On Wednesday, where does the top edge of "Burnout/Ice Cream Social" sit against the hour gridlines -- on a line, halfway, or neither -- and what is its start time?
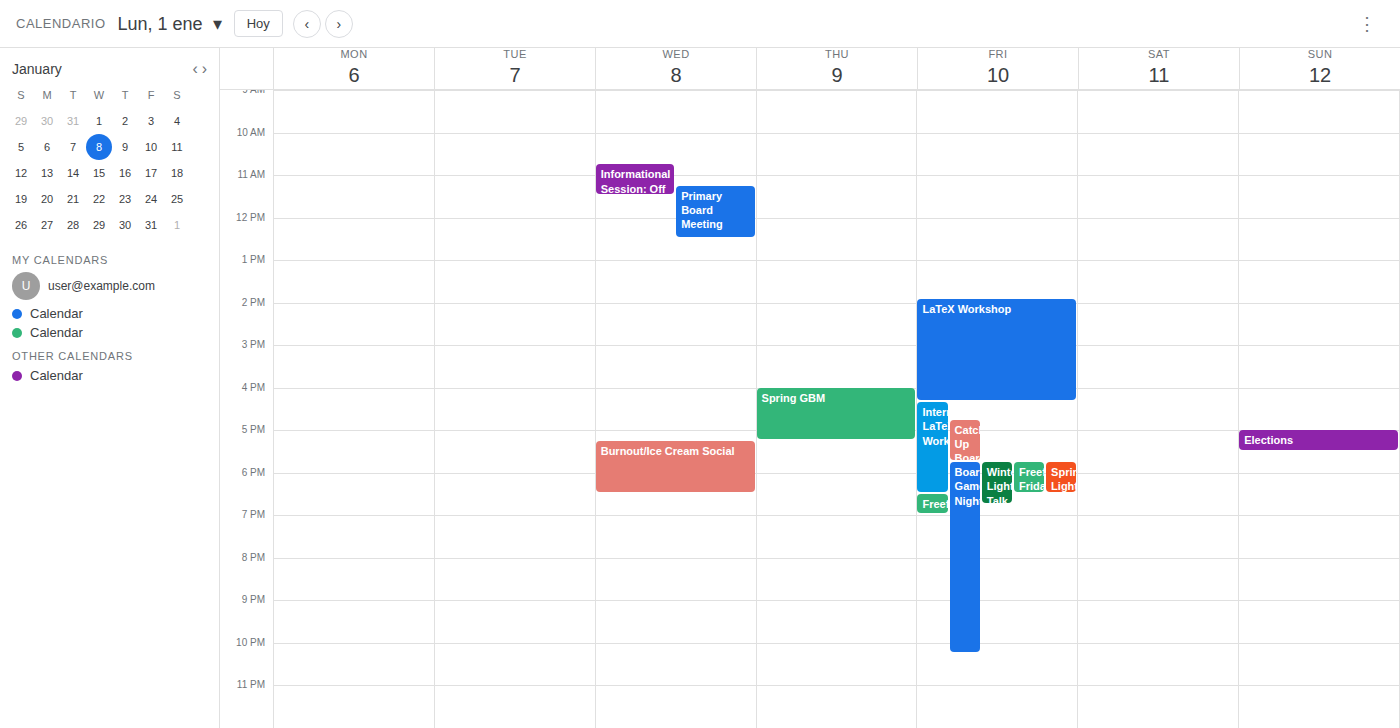
5:15 PM -- neither: a quarter of the way from the 5 PM line to the 6 PM line.